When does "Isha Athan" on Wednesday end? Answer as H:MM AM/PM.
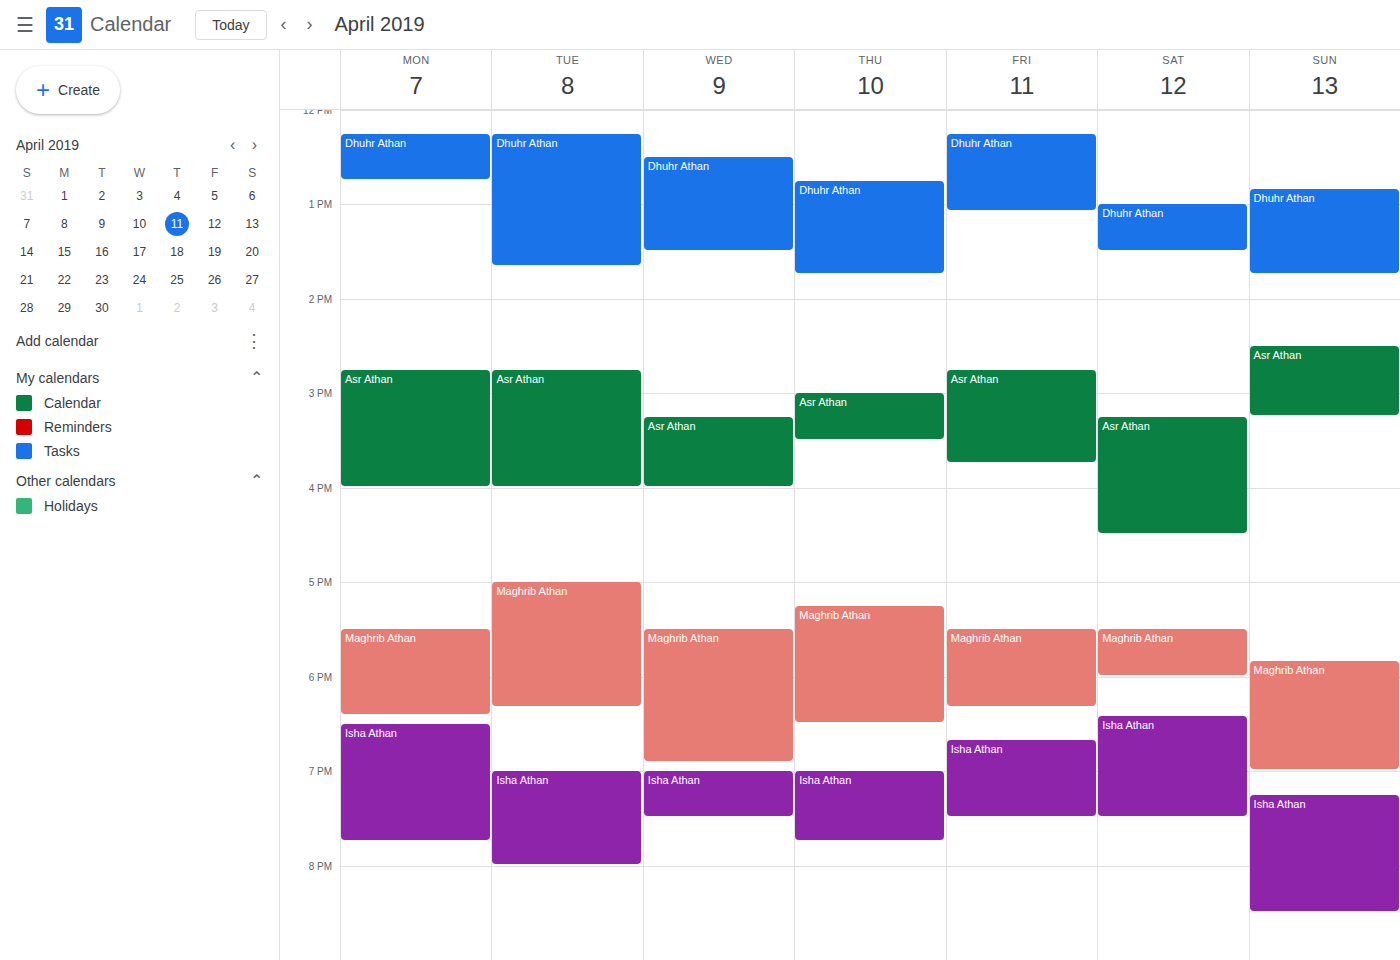
7:30 PM